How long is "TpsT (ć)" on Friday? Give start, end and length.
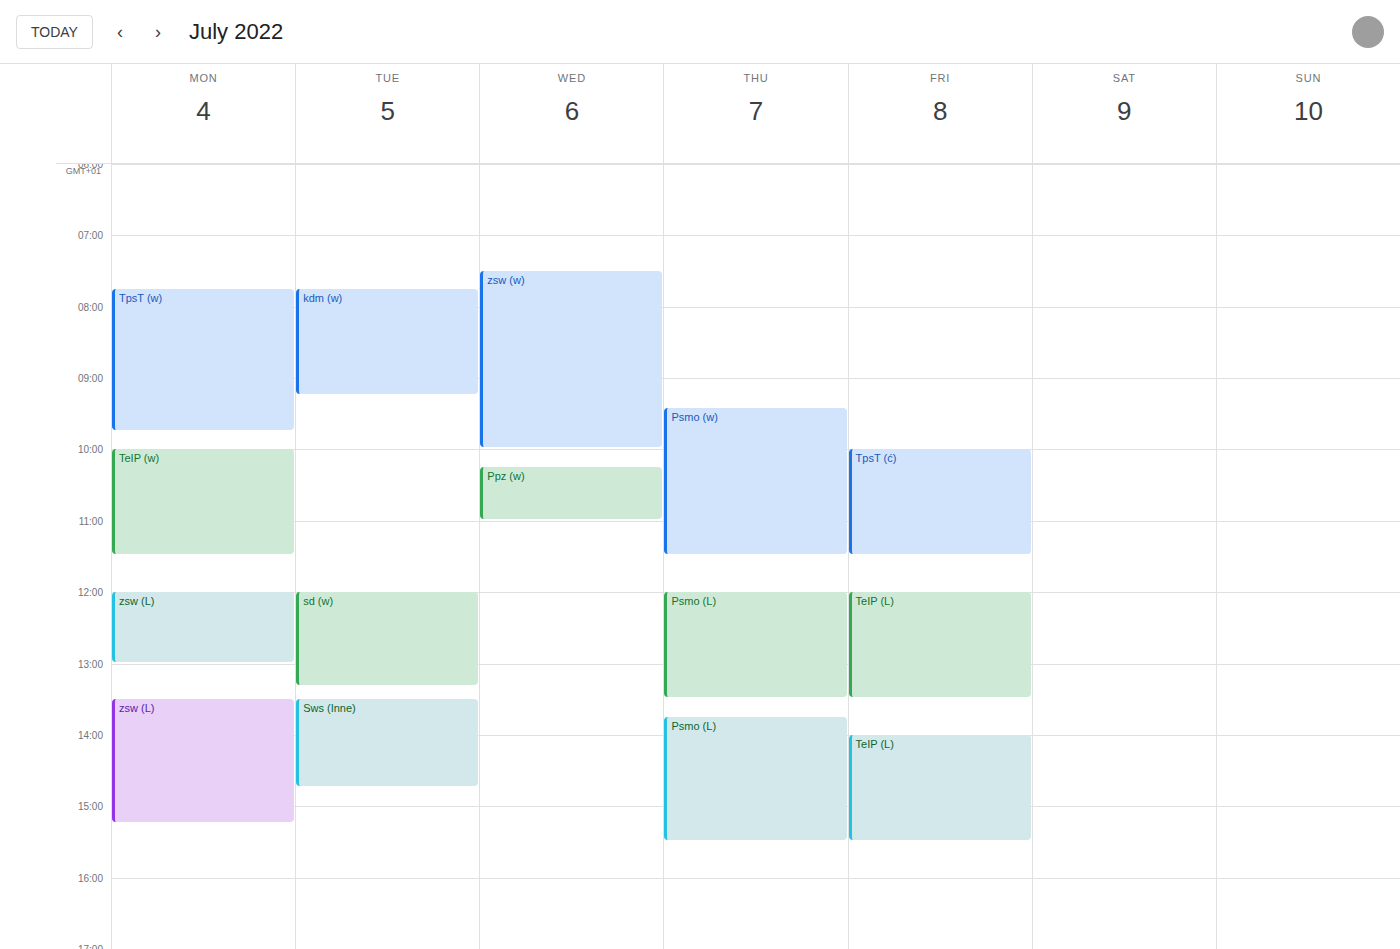
10:00 AM to 11:30 AM, 1 hour 30 minutes